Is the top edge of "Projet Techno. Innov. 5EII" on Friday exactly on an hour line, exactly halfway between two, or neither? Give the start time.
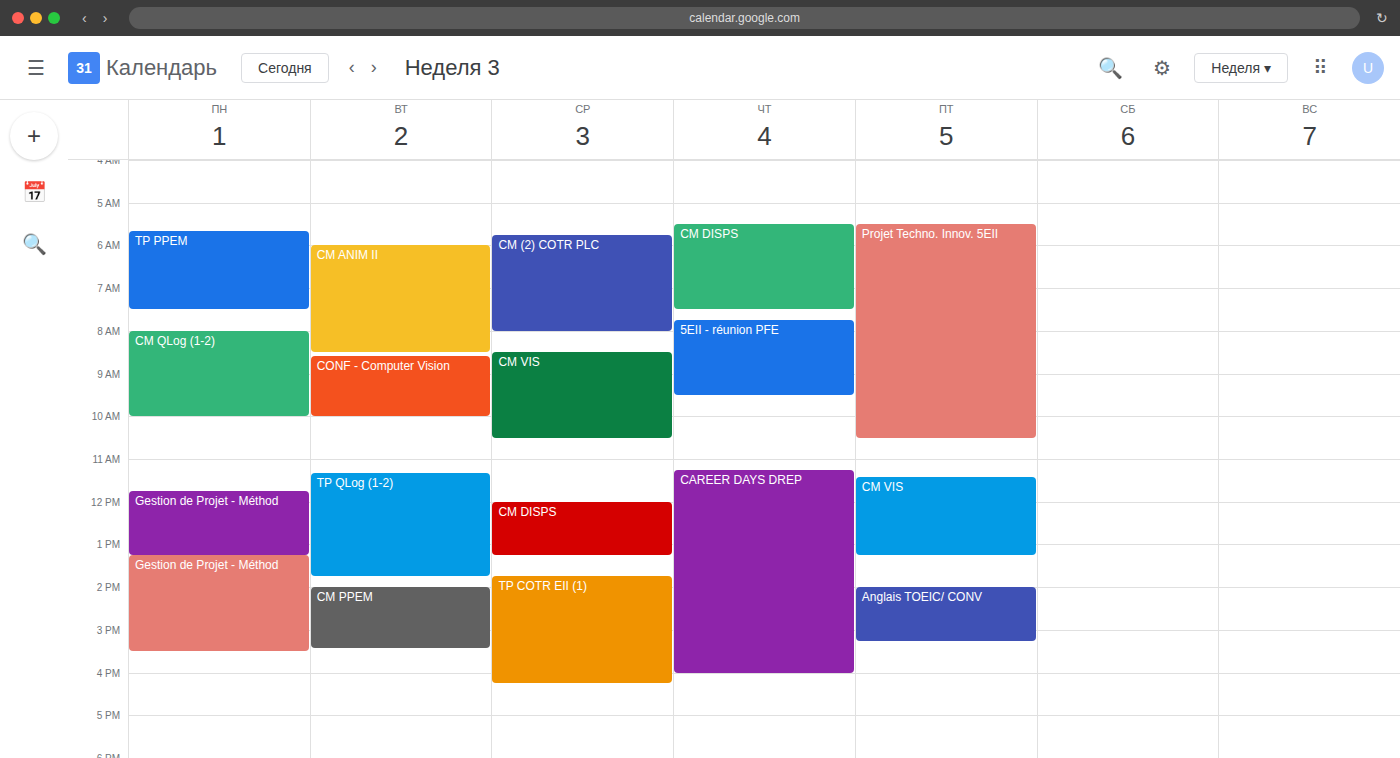
05:30 -- halfway between the 05:00 and 06:00 lines.